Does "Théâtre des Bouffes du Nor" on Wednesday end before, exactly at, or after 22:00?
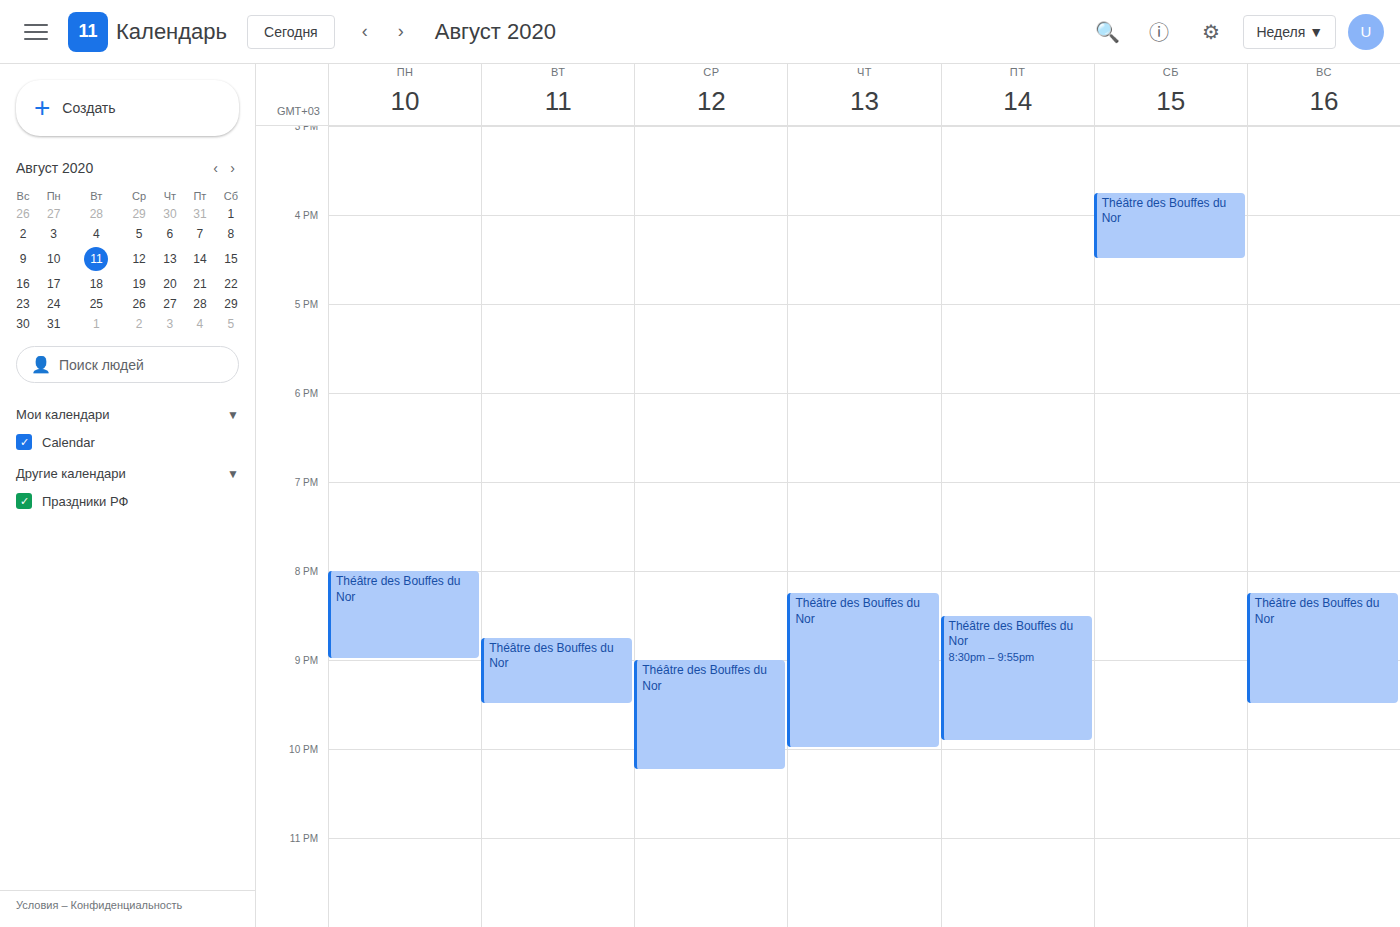
22:15 -- after 22:00, 15 minutes below the 22:00 line.